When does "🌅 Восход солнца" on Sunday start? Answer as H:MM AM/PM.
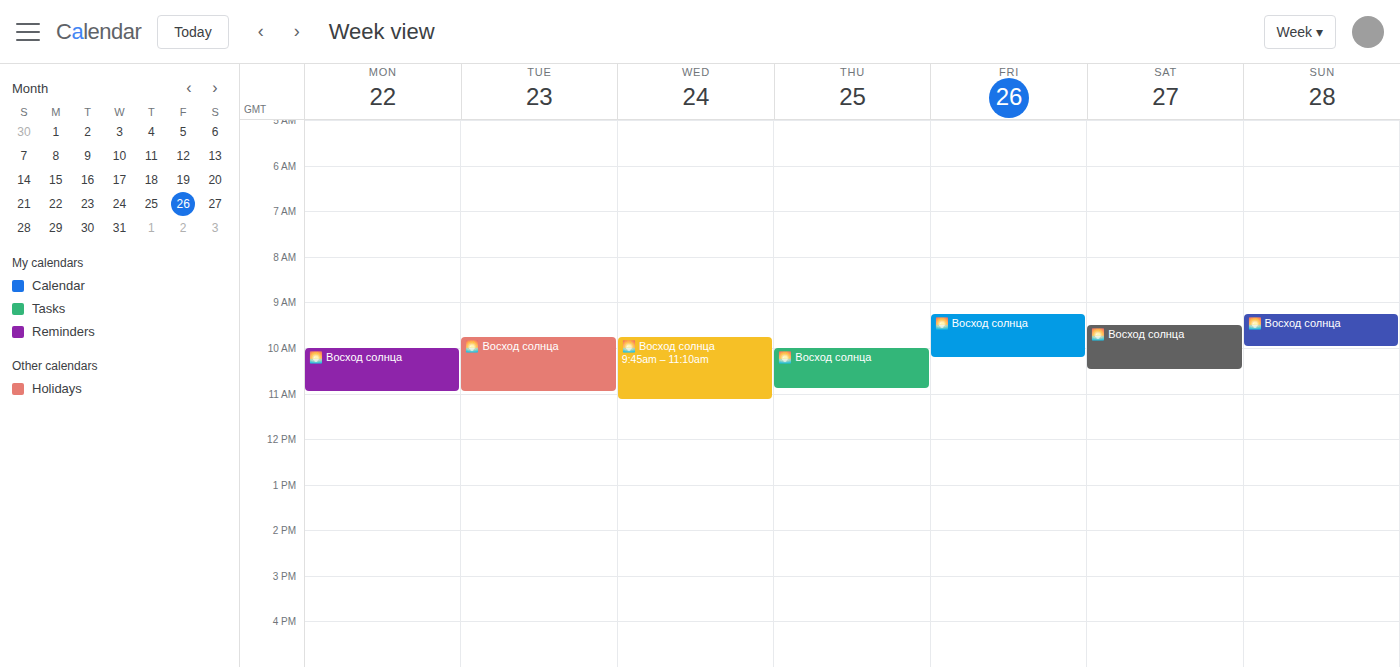
9:15 AM